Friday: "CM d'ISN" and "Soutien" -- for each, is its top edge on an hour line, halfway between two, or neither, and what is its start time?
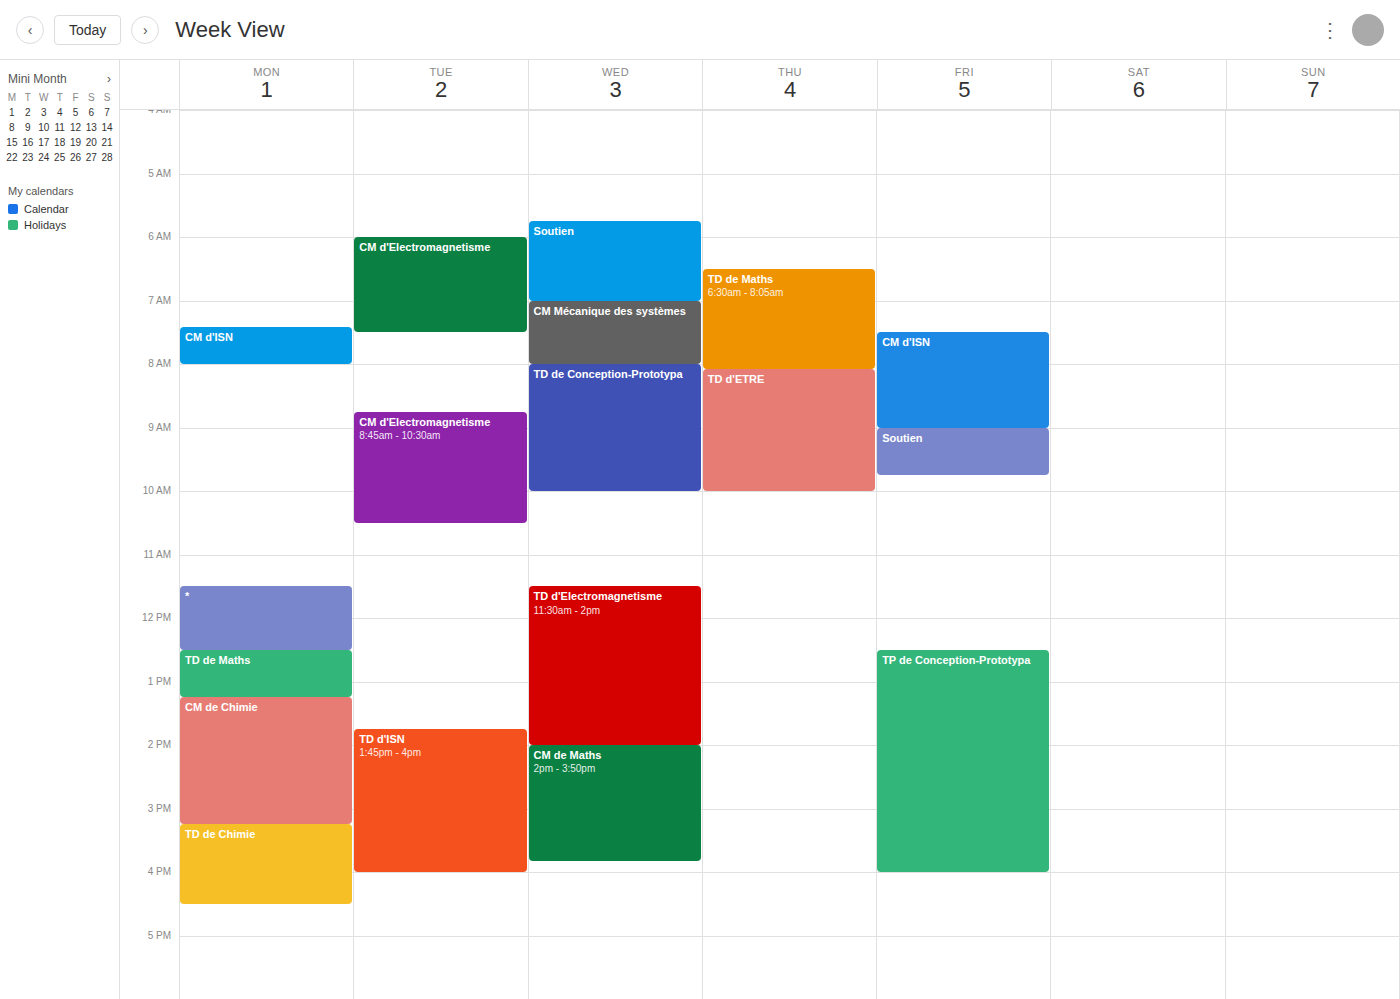
"CM d'ISN": 07:30, halfway between the 07:00 and 08:00 lines. "Soutien": 09:00, exactly on the 09:00 line.